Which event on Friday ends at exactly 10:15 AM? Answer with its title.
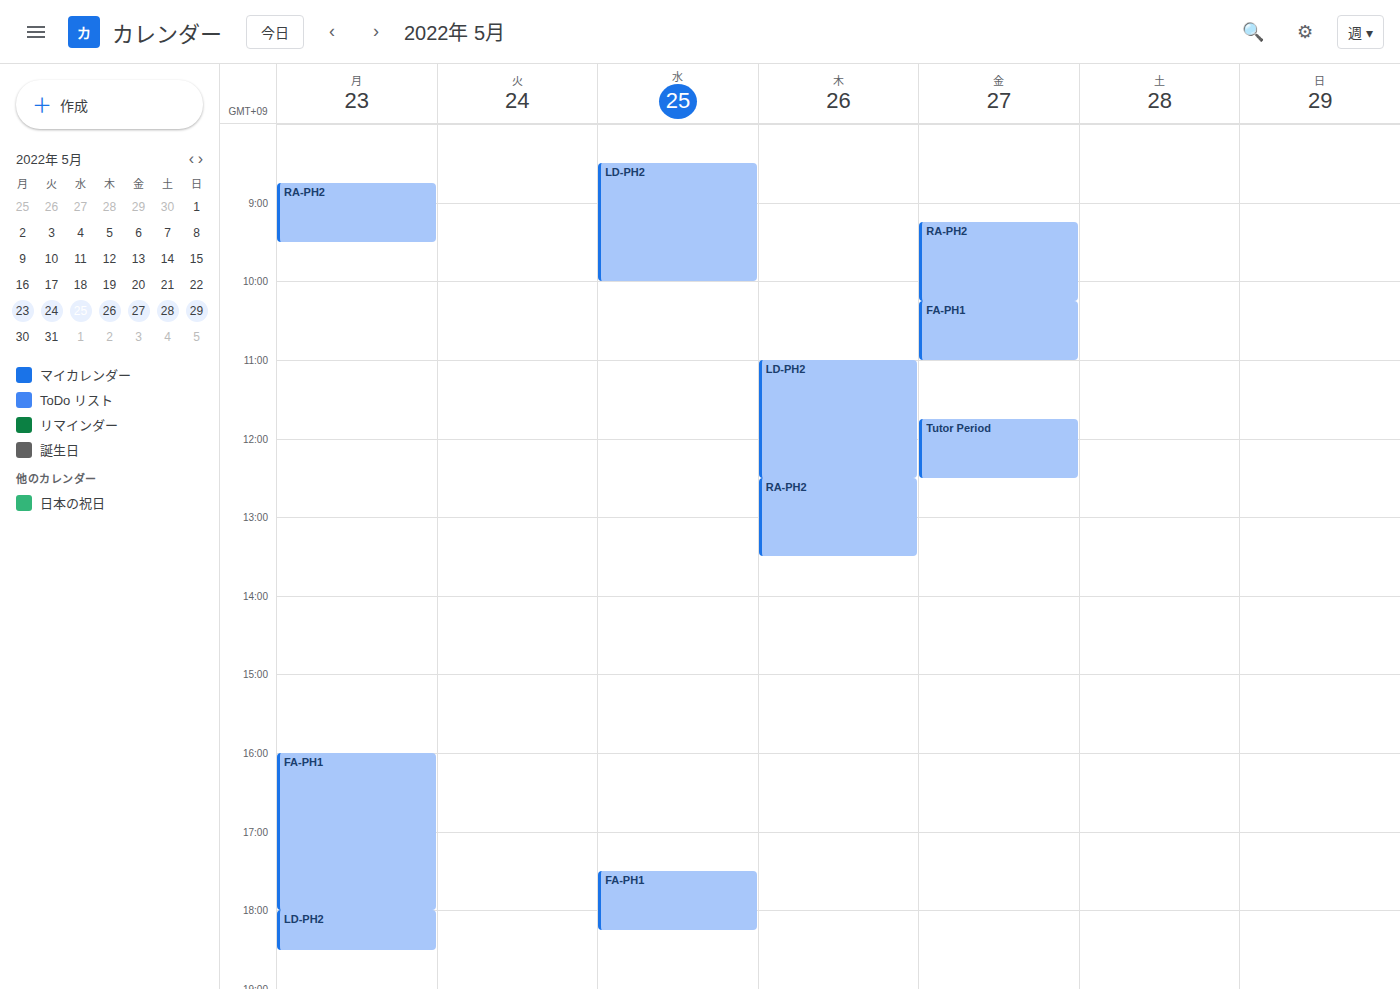
"RA-PH2"